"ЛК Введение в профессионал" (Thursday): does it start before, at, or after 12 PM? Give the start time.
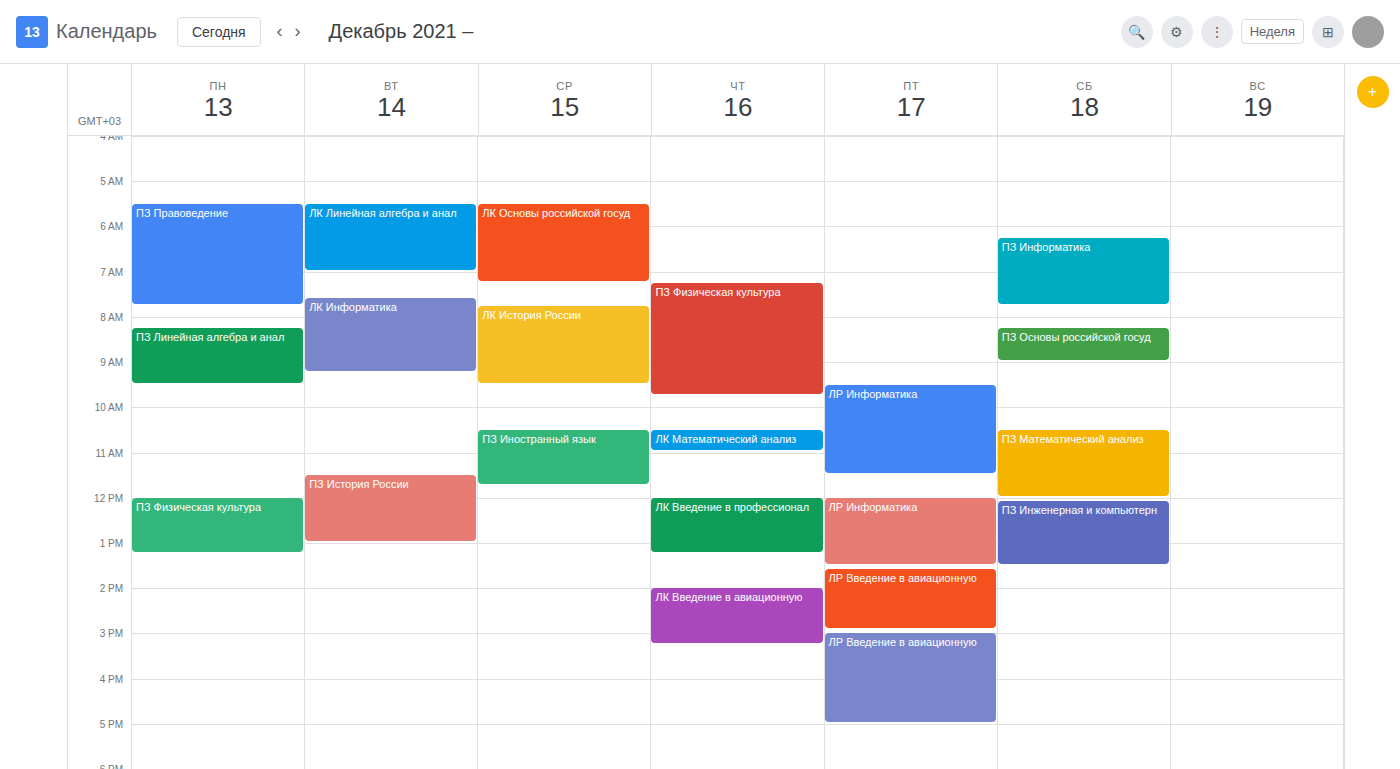
12:00 PM -- exactly at 12 PM, on the 12 PM line.